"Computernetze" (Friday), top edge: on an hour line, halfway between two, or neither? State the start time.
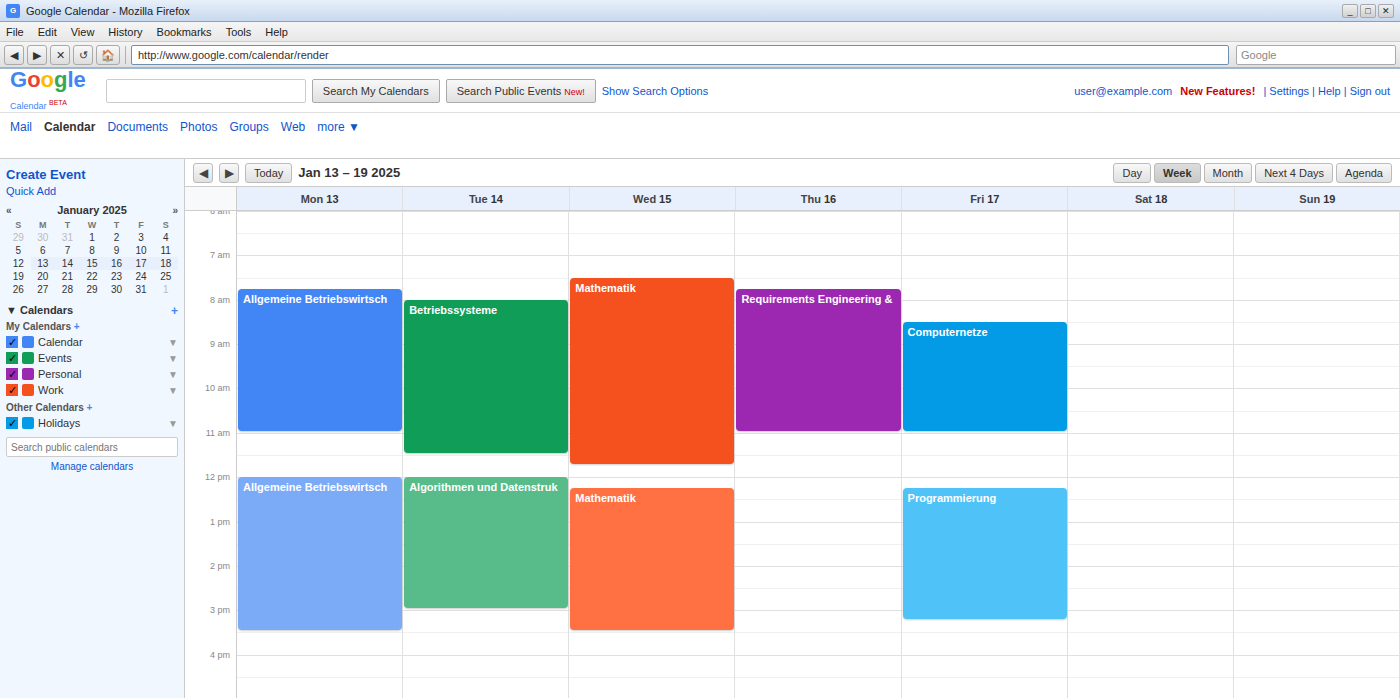
8:30 AM -- halfway between the 8 AM and 9 AM lines.